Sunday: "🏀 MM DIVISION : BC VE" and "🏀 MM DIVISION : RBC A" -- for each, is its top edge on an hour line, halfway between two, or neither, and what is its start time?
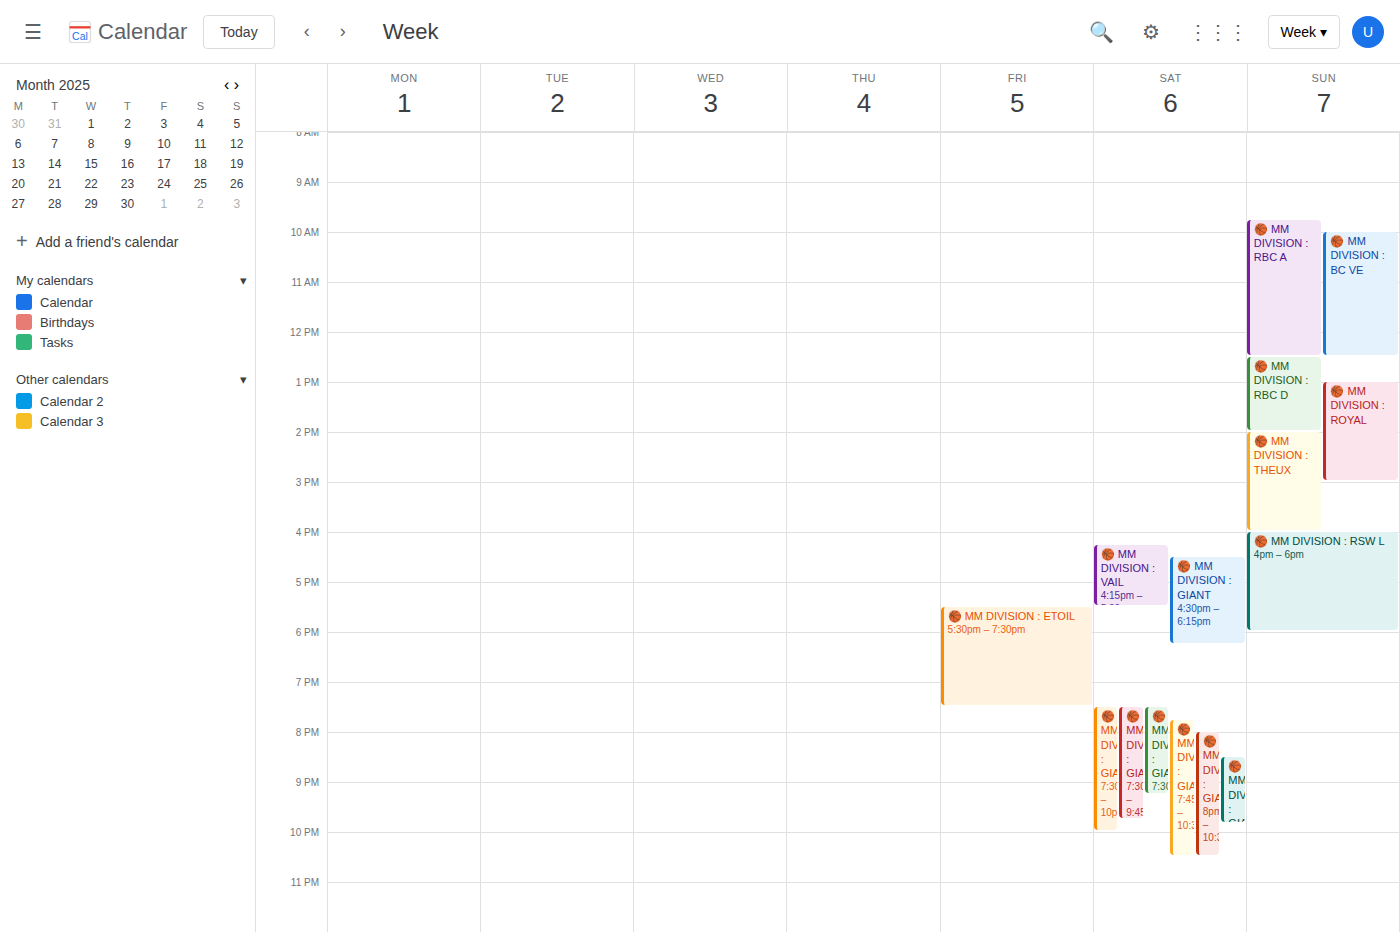
"🏀 MM DIVISION : BC VE": 10:00 AM, exactly on the 10 AM line. "🏀 MM DIVISION : RBC A": 9:45 AM, neither: three quarters of the way from the 9 AM line to the 10 AM line.